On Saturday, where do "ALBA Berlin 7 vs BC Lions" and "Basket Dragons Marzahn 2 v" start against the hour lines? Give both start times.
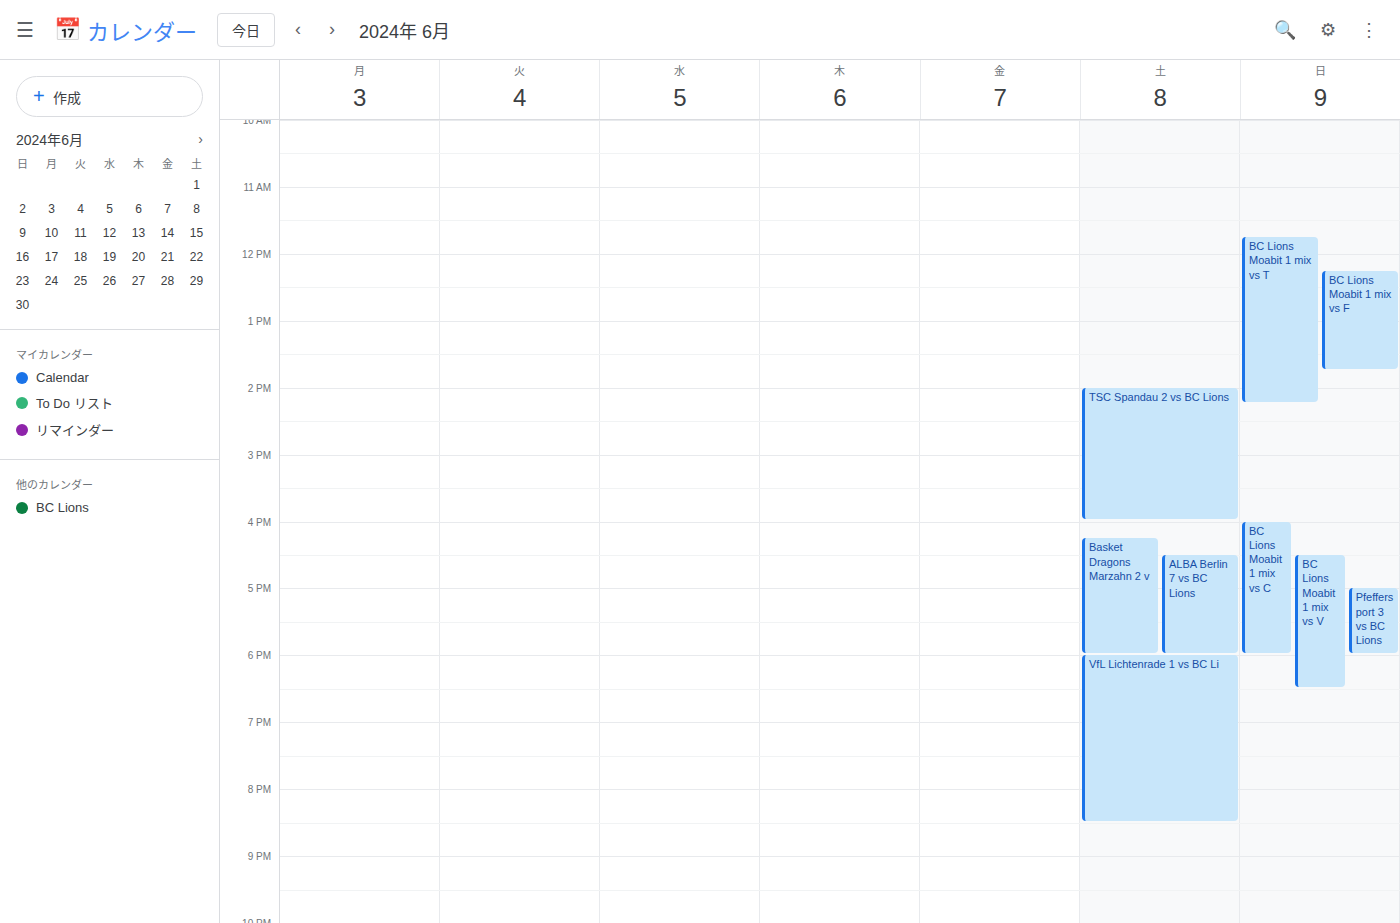
"ALBA Berlin 7 vs BC Lions": 16:30, halfway between the 16:00 and 17:00 lines. "Basket Dragons Marzahn 2 v": 16:15, neither: a quarter of the way from the 16:00 line to the 17:00 line.